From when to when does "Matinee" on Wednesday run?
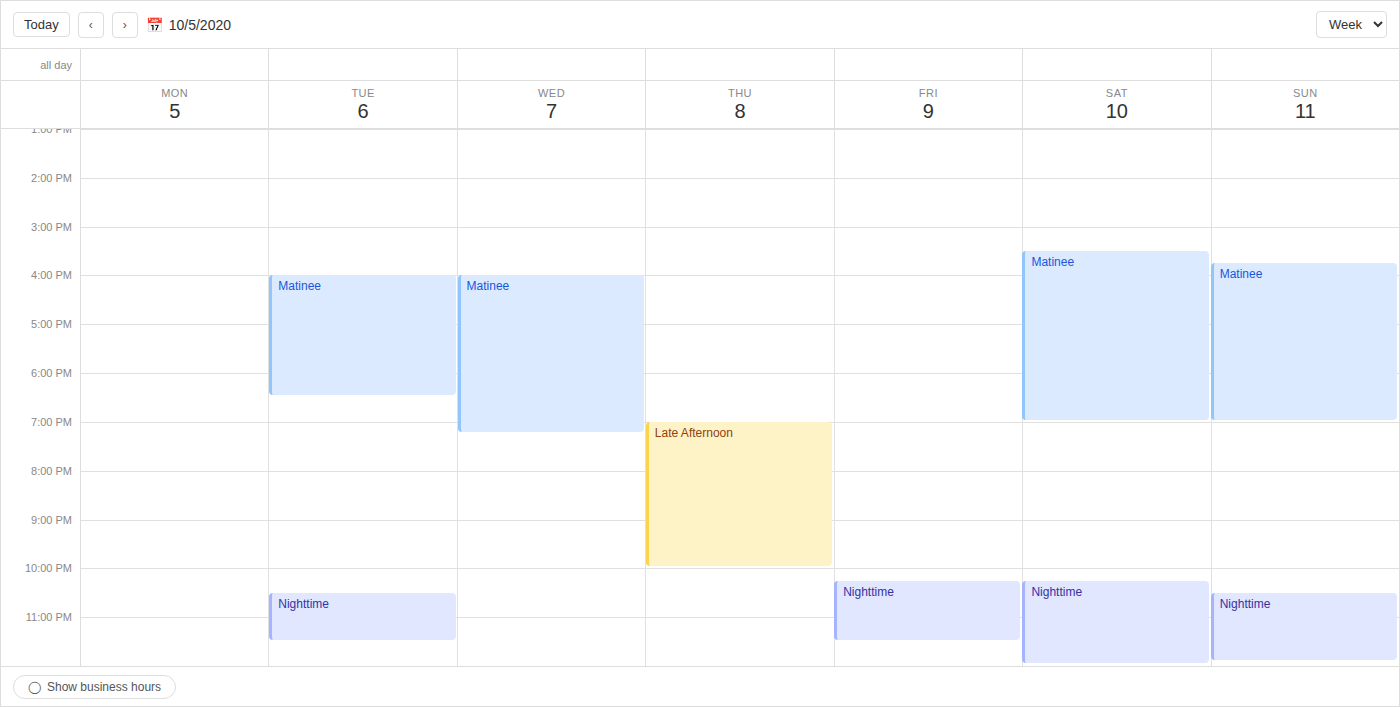
4:00 PM to 7:15 PM